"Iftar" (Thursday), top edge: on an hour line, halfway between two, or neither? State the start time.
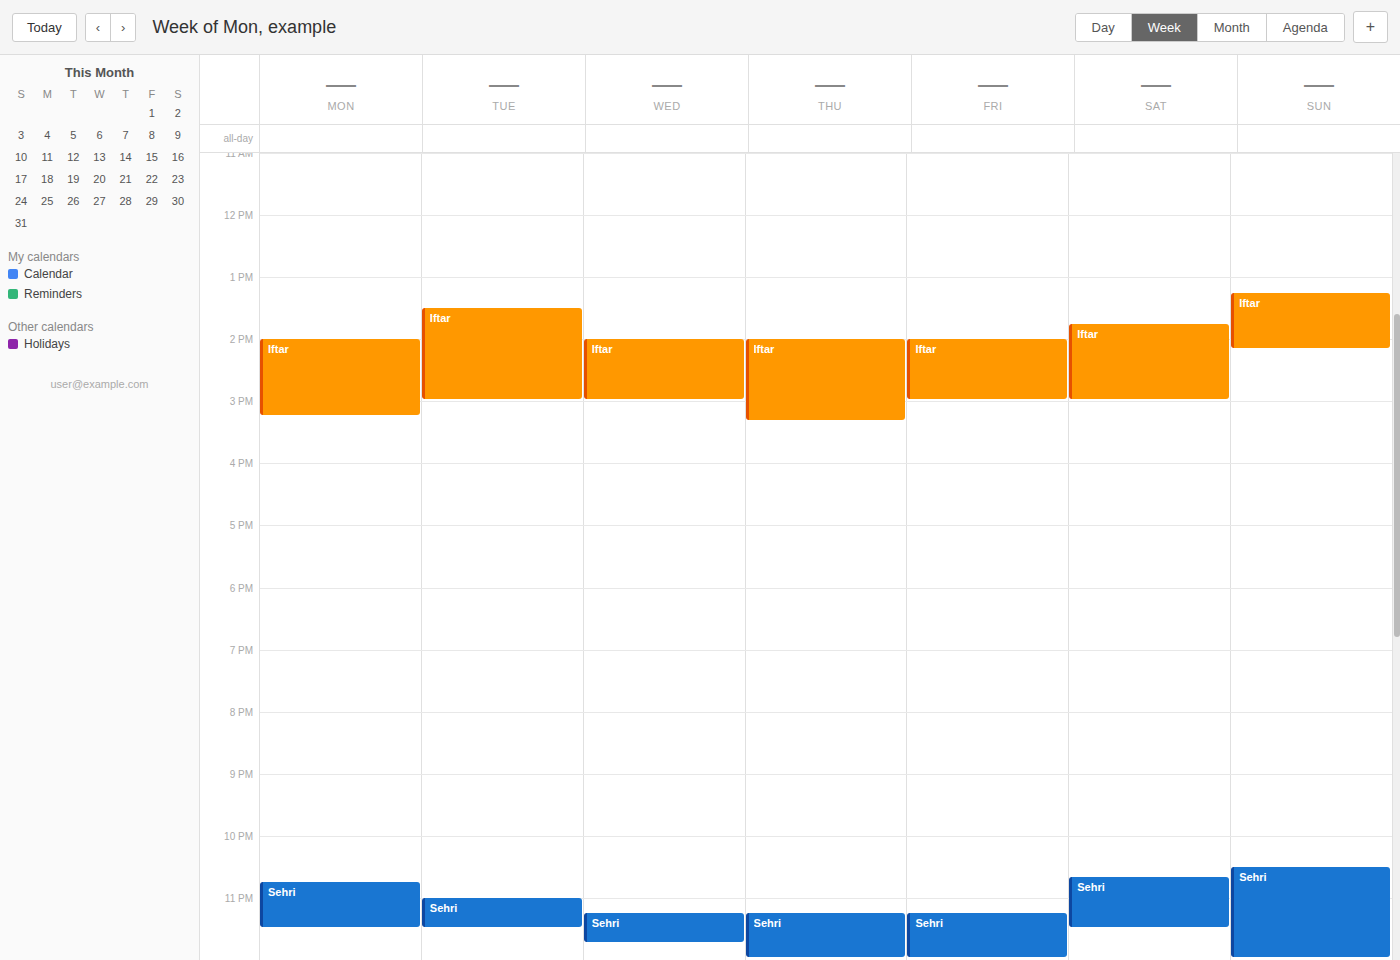
14:00 -- exactly on the 14:00 line.